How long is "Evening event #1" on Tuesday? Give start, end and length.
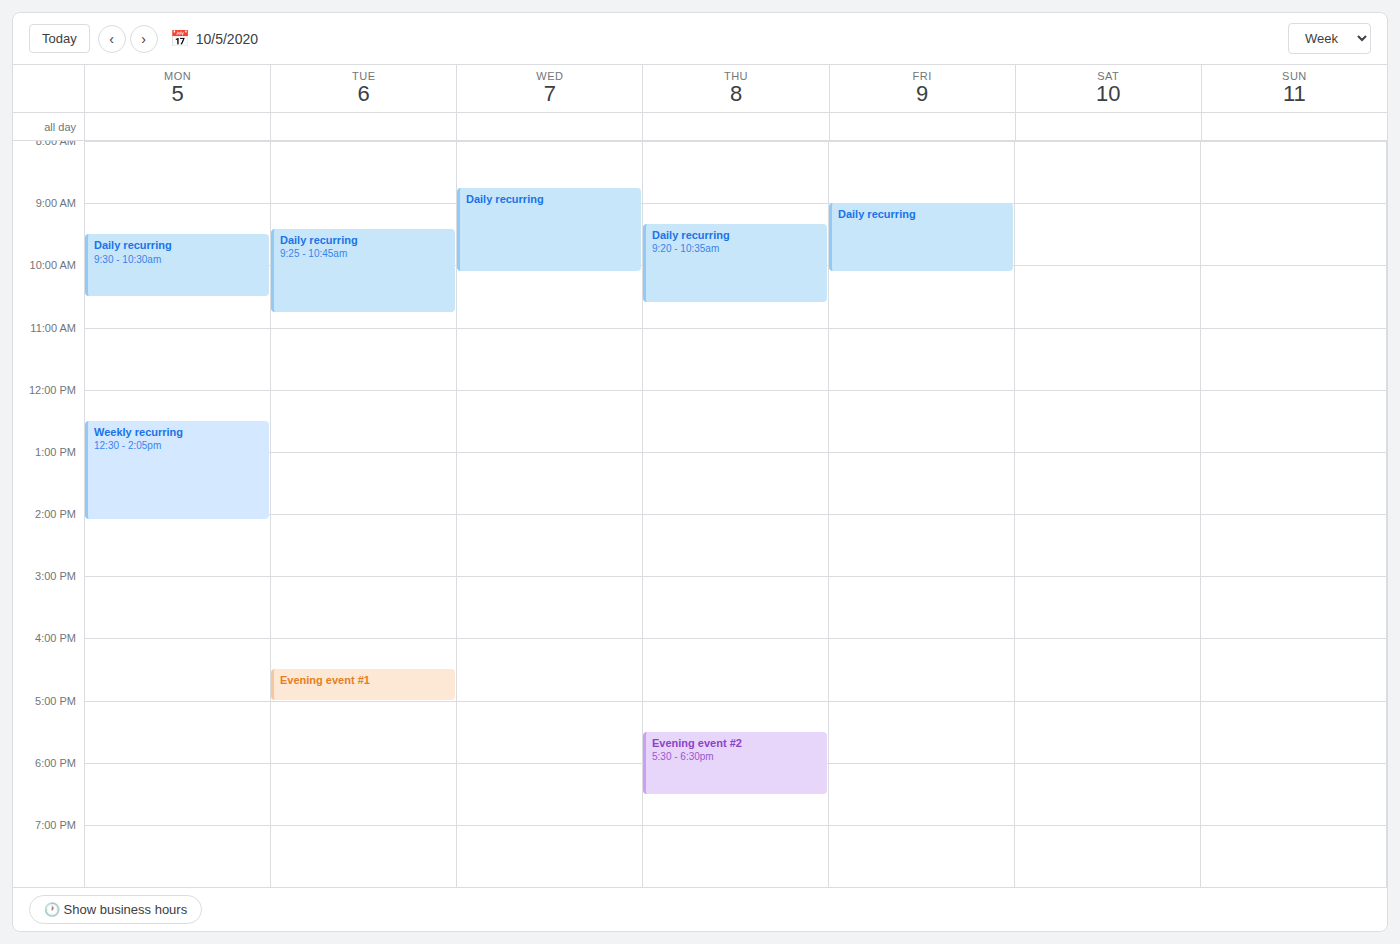
4:30 PM to 5:00 PM, 30 minutes